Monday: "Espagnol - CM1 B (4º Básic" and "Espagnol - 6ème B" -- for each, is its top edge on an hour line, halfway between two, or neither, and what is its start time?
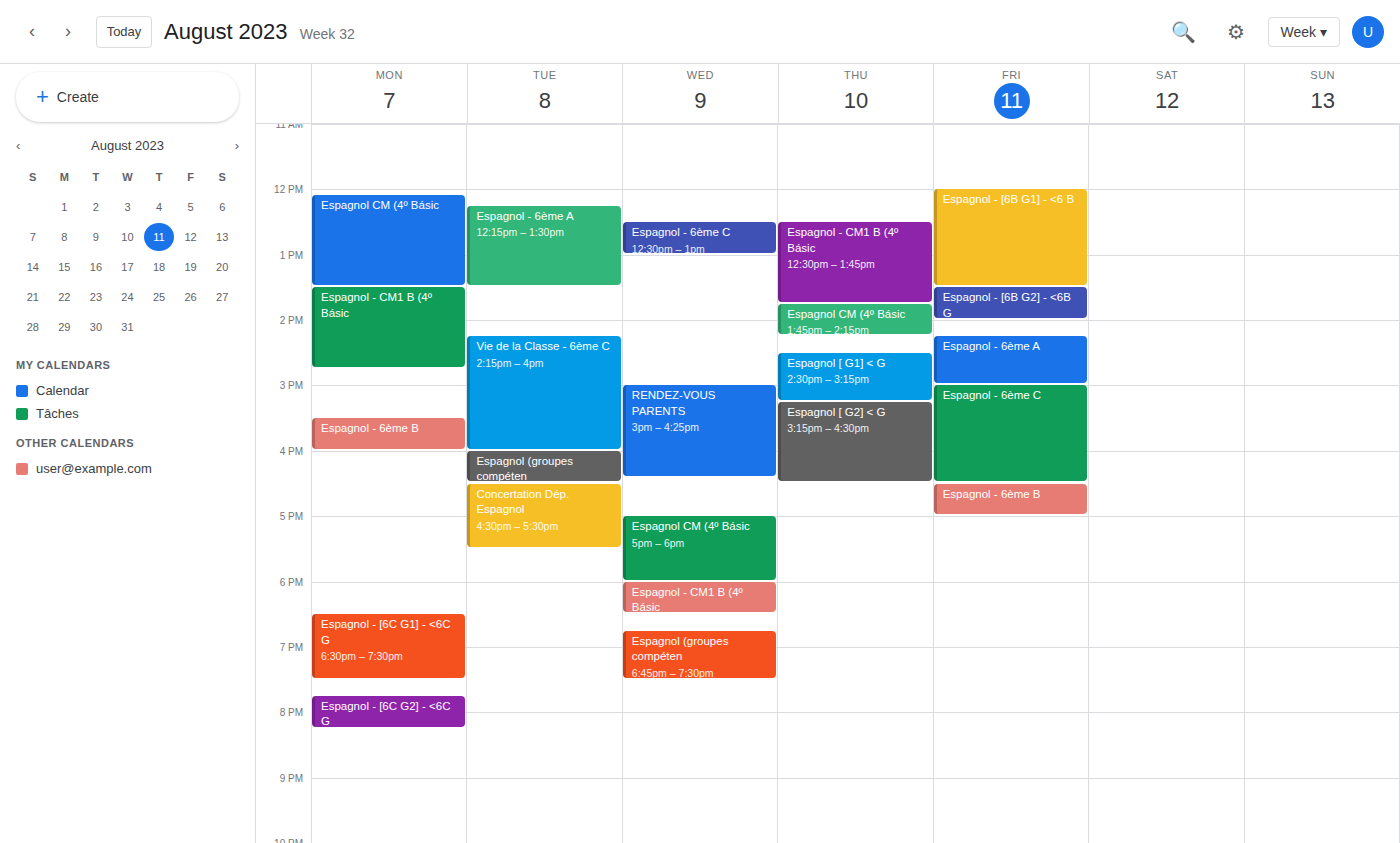
"Espagnol - CM1 B (4º Básic": 1:30 PM, halfway between the 1 PM and 2 PM lines. "Espagnol - 6ème B": 3:30 PM, halfway between the 3 PM and 4 PM lines.